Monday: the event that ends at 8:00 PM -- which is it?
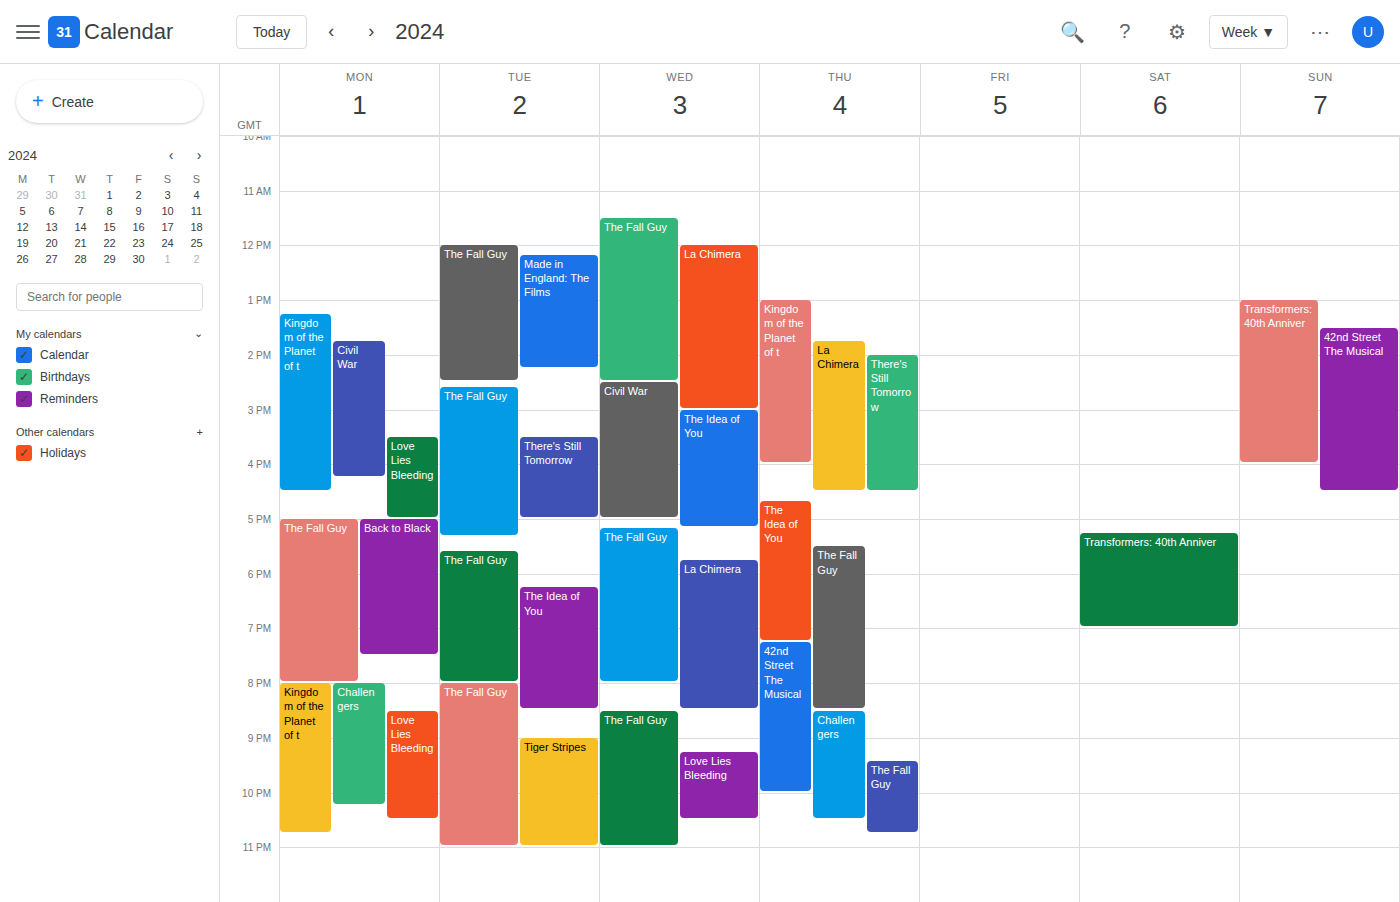
"The Fall Guy"